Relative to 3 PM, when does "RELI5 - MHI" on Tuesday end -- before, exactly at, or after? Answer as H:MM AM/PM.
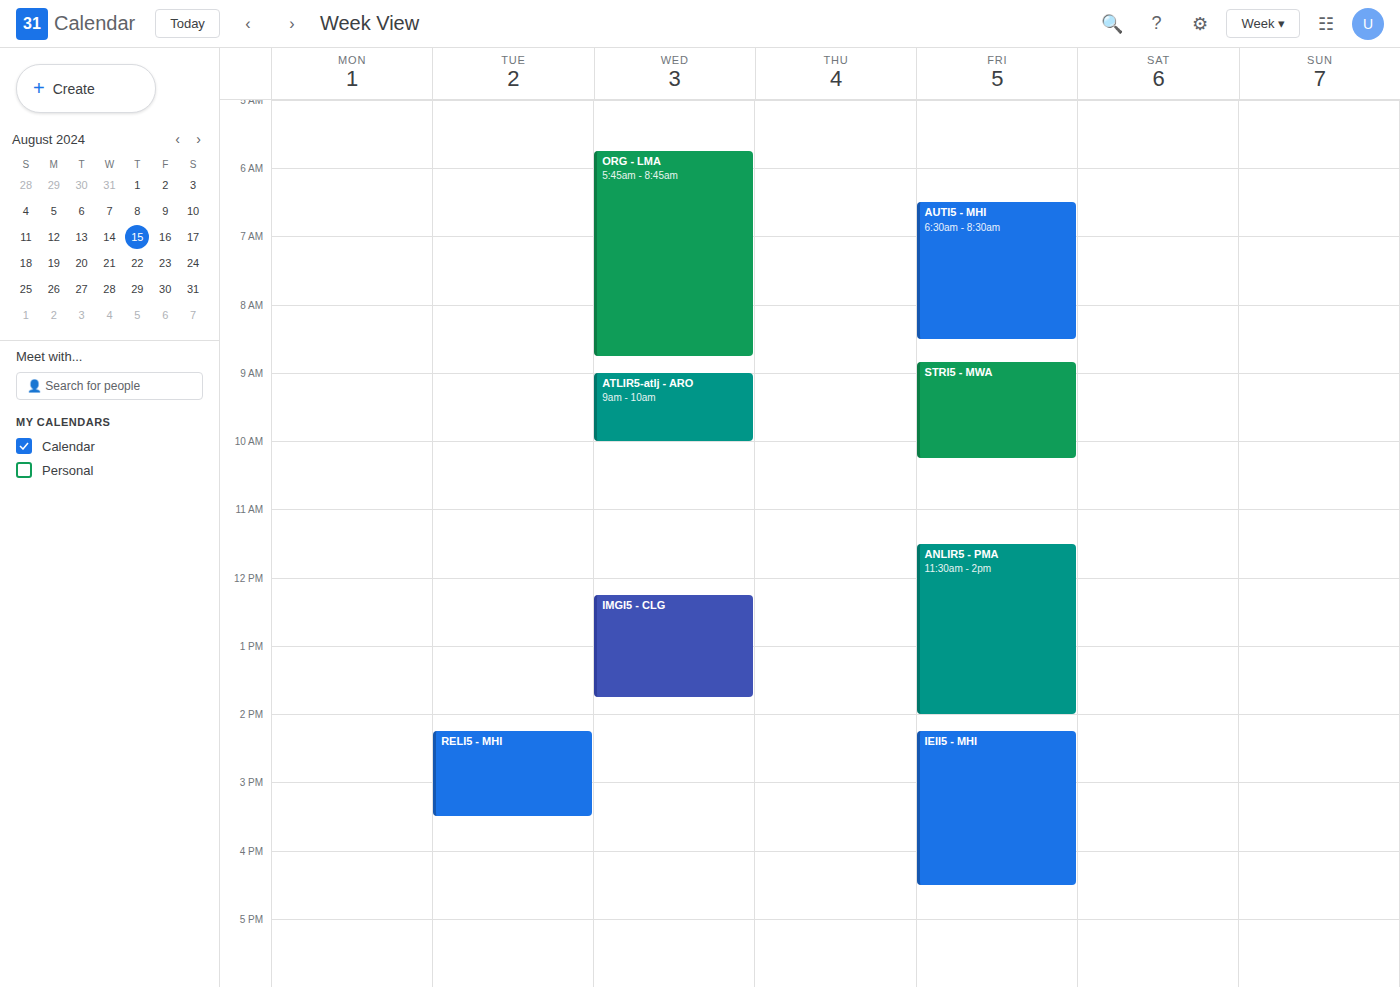
3:30 PM -- after 3 PM, 30 minutes below the 3 PM line.